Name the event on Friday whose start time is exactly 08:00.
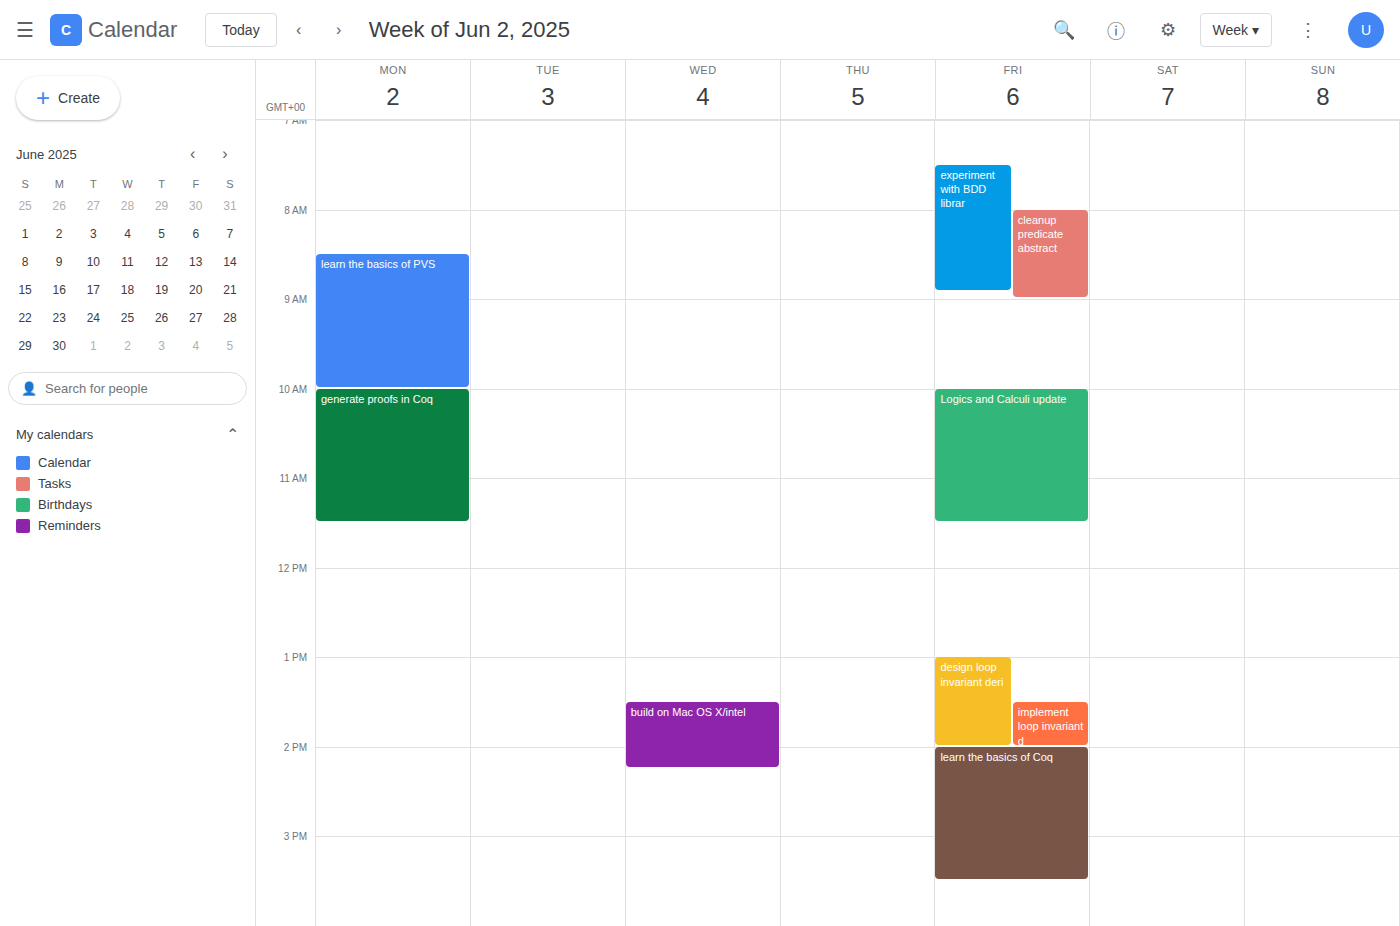
"cleanup predicate abstract"